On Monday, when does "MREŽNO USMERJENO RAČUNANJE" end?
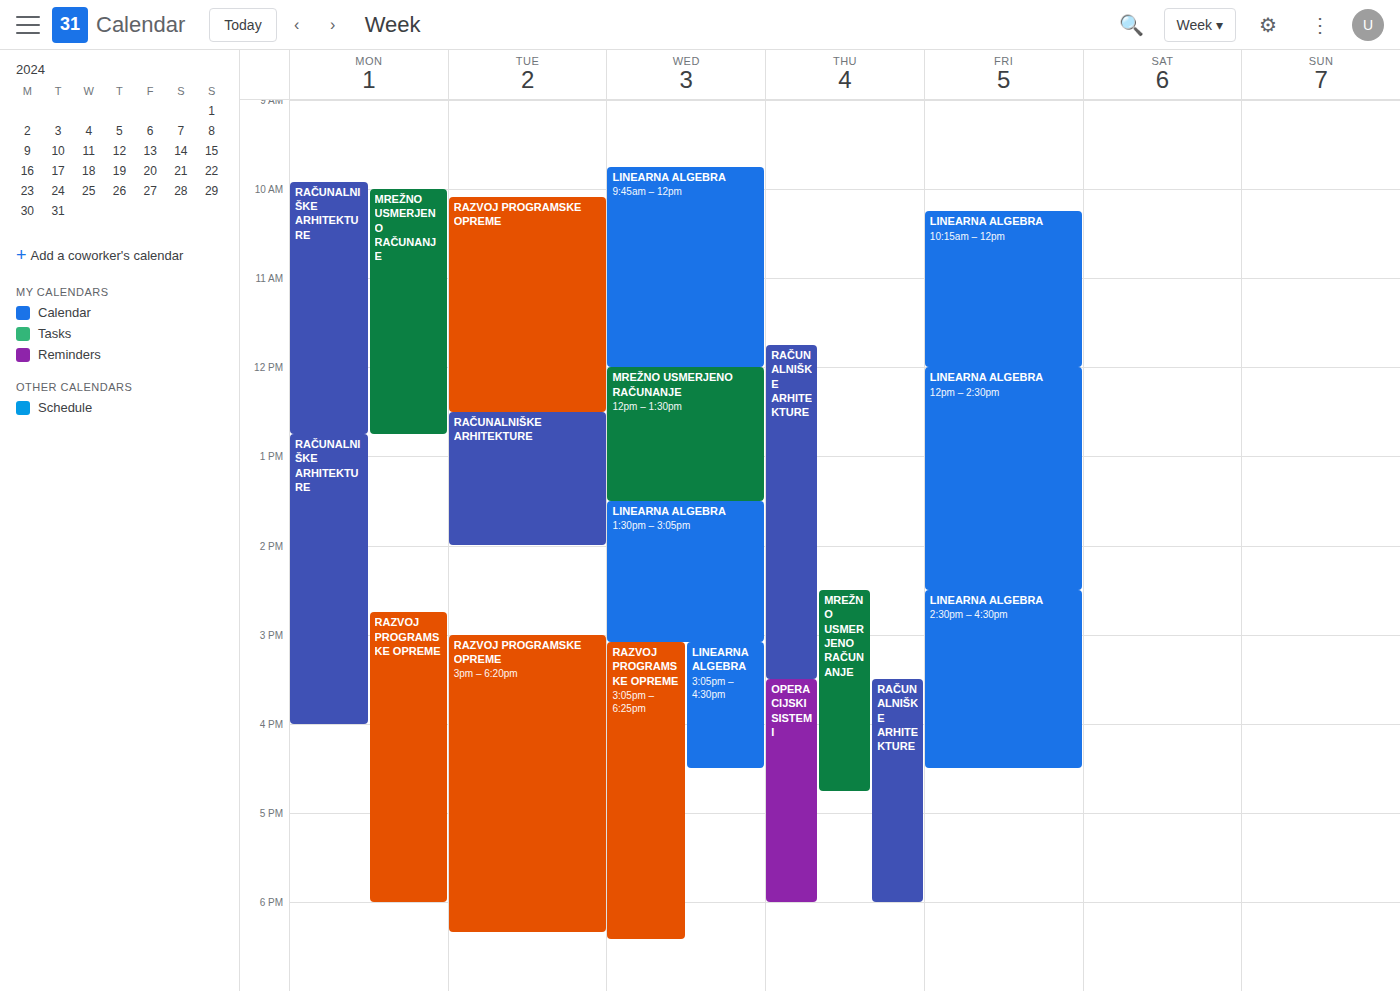
12:45 PM